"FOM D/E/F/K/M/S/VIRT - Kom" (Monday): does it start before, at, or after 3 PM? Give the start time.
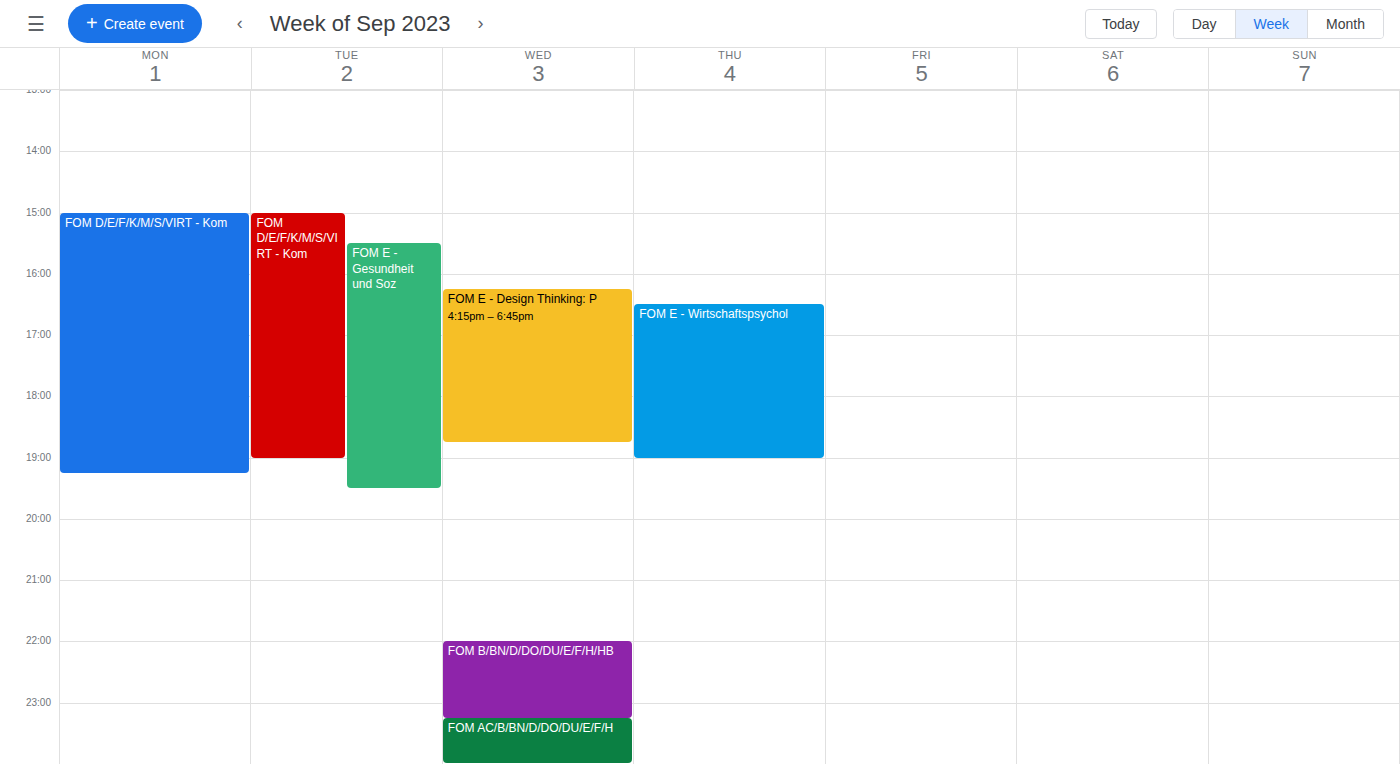
3:00 PM -- exactly at 3 PM, on the 3 PM line.